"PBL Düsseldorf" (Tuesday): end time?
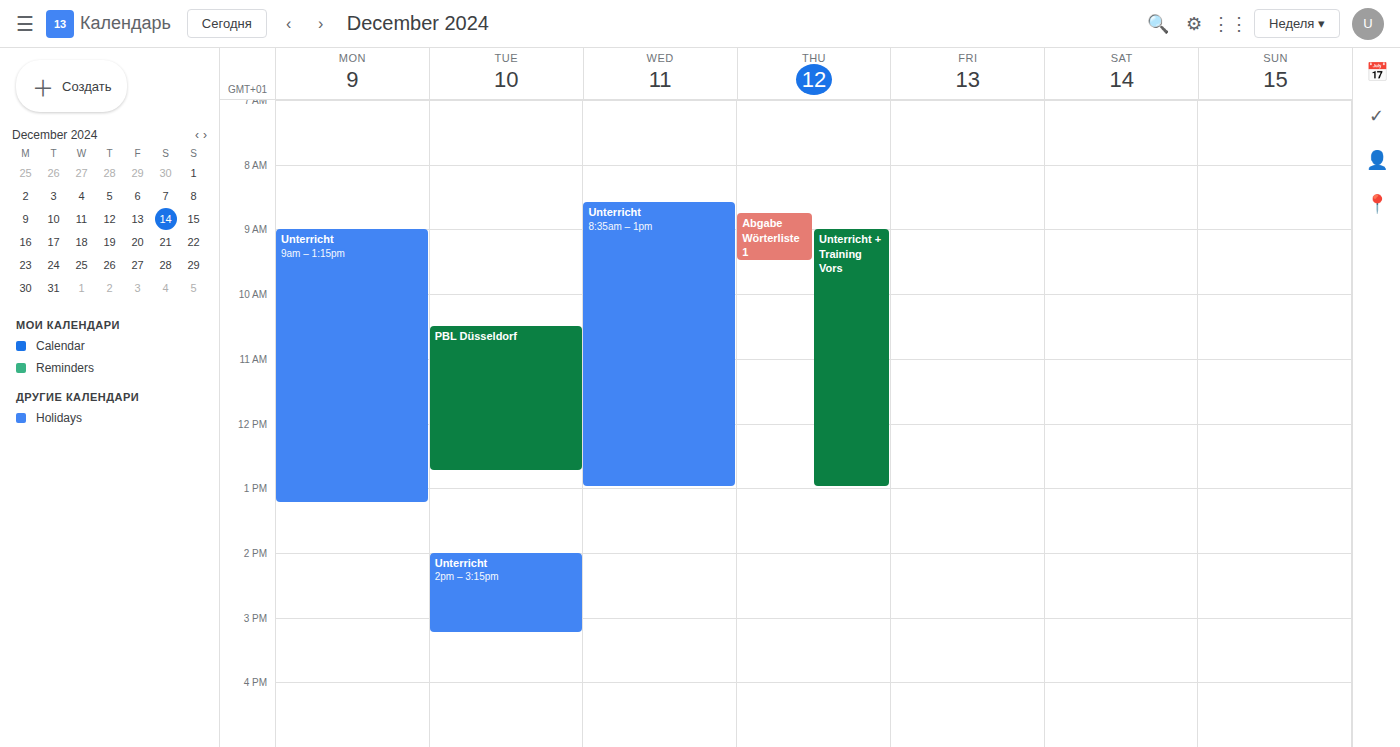
12:45 PM